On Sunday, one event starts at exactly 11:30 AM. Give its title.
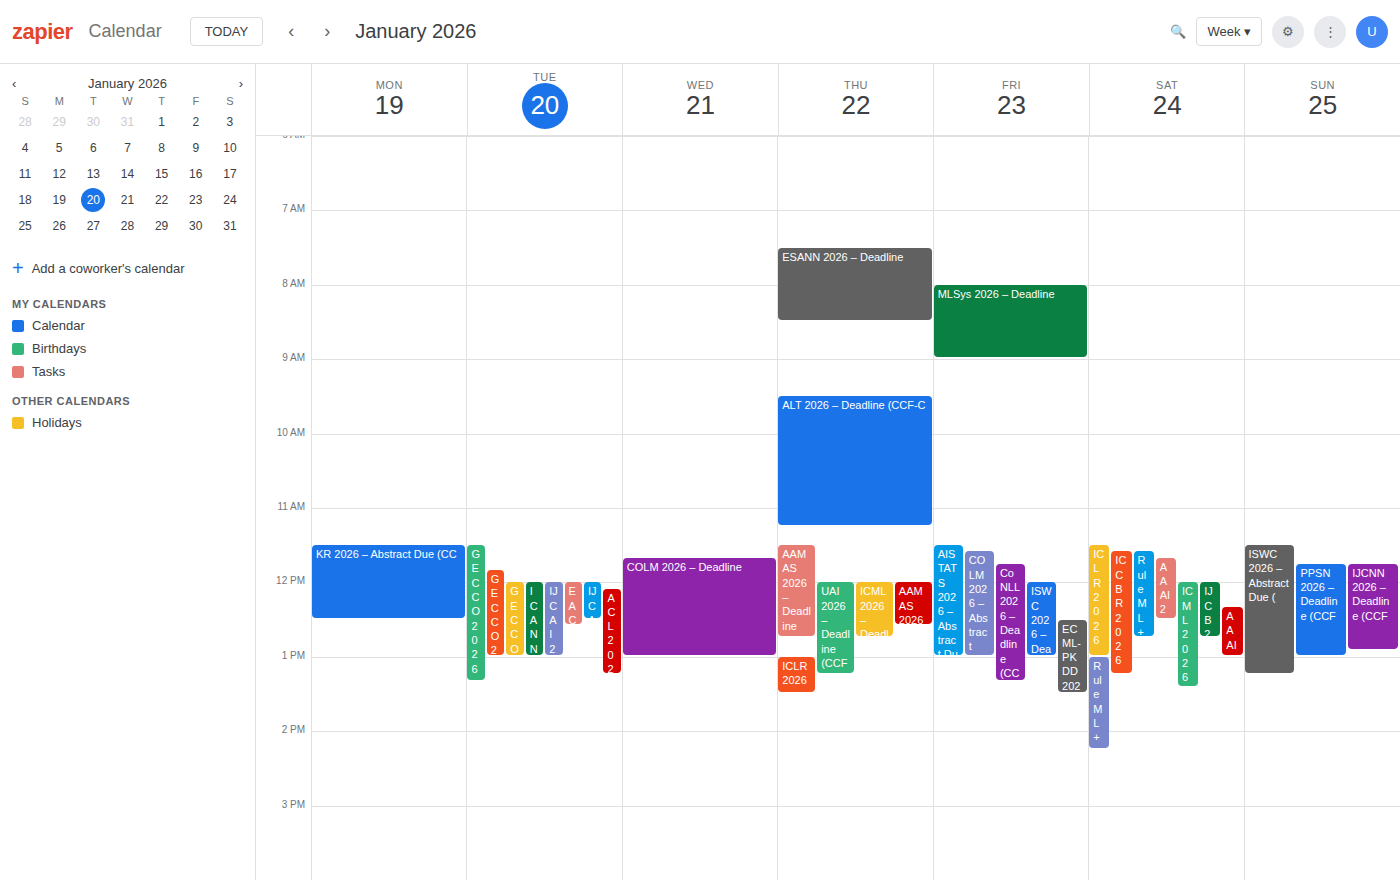
"ISWC 2026 – Abstract Due ("